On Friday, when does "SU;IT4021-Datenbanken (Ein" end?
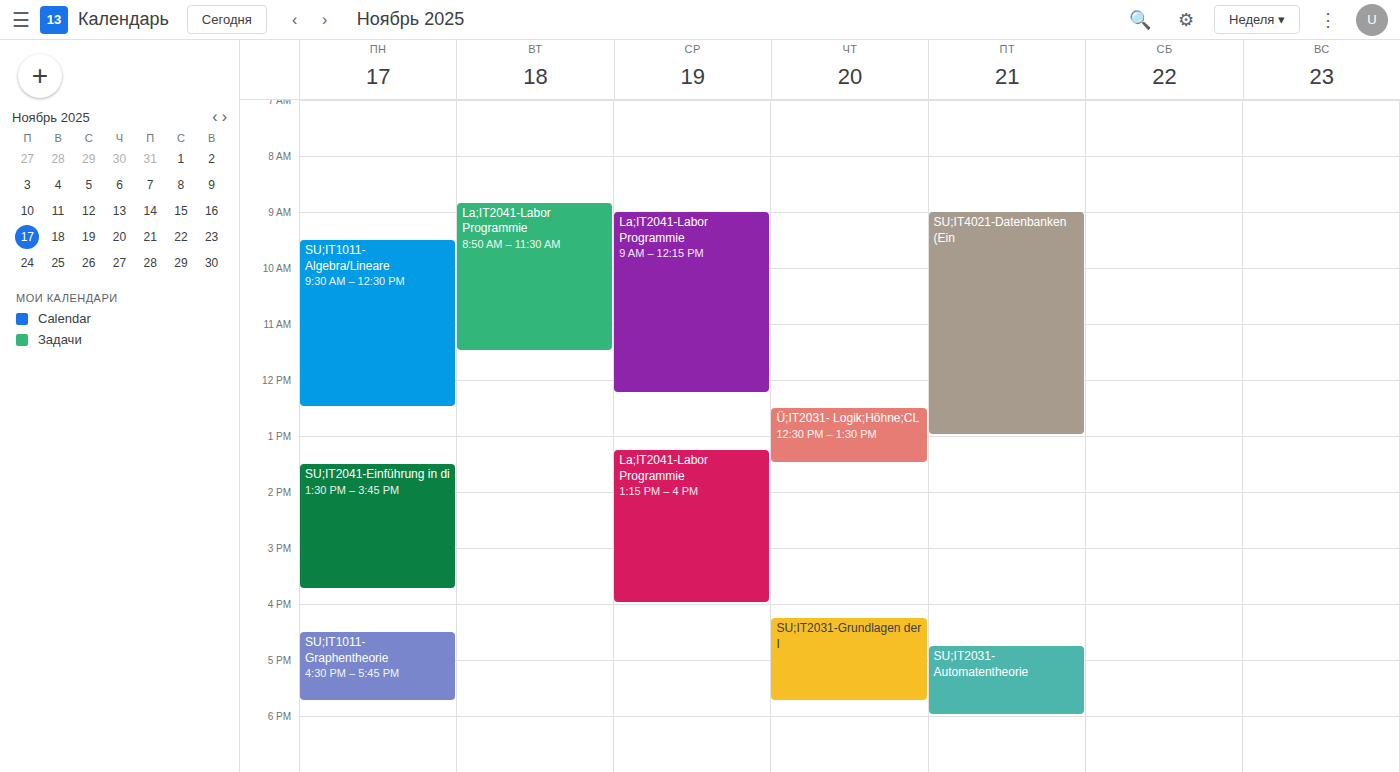
1:00 PM